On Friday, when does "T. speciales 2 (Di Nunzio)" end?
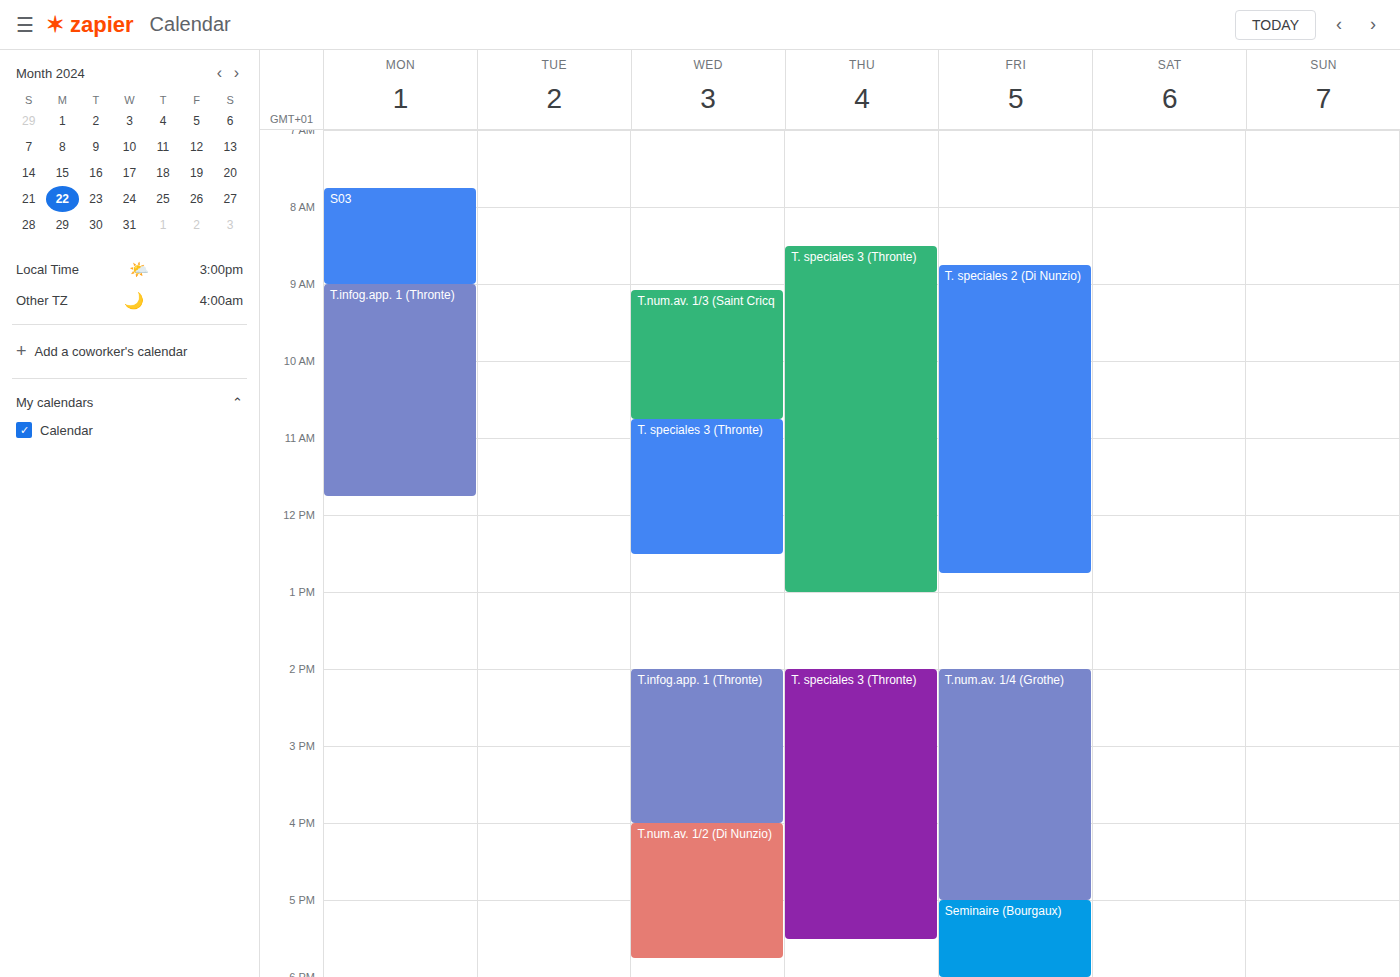
12:45